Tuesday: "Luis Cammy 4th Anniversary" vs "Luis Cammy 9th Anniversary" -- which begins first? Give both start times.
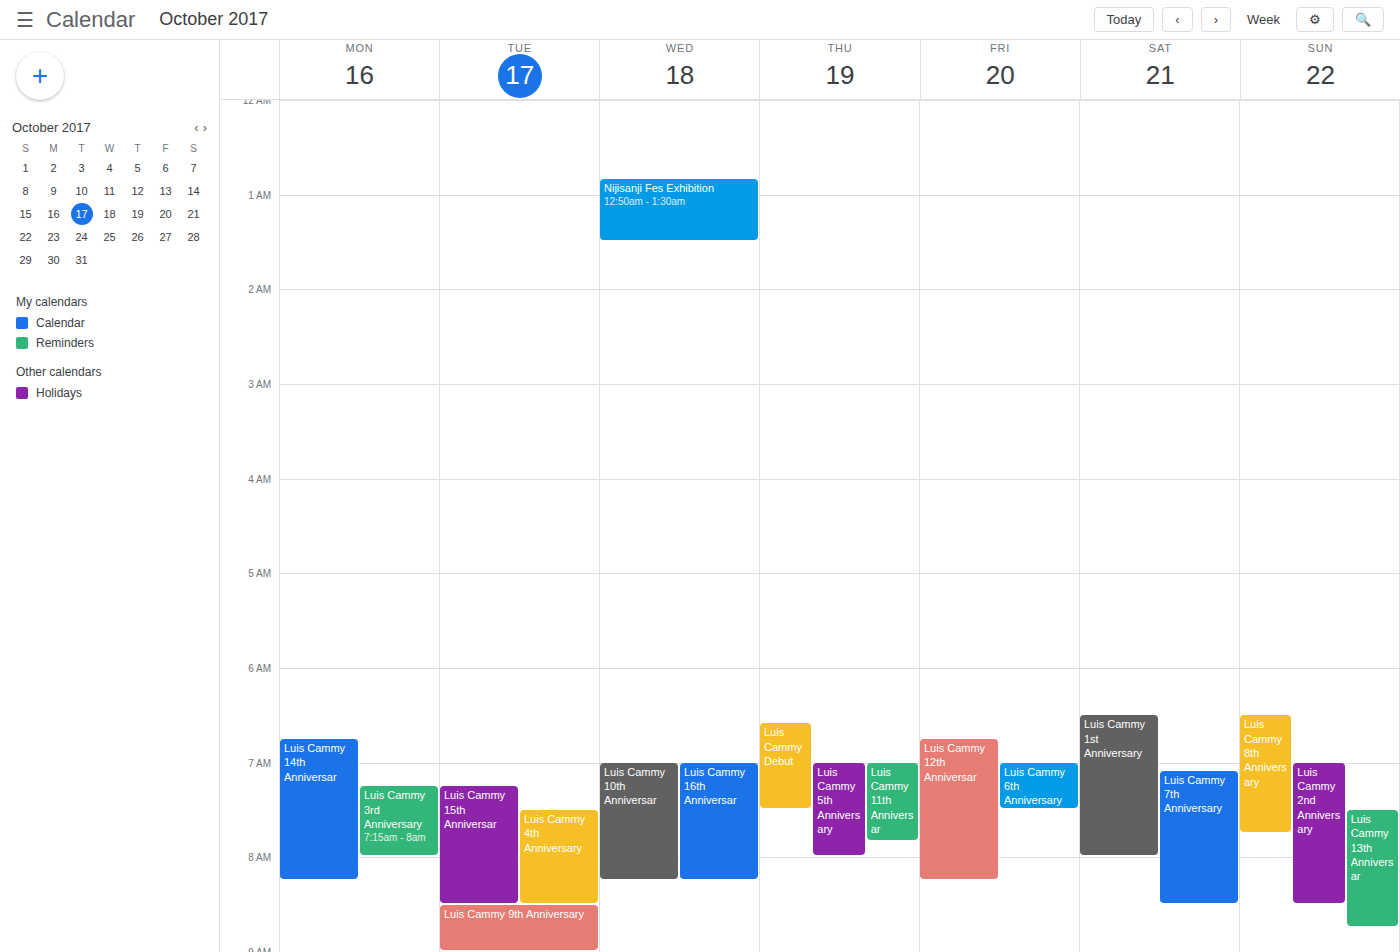
"Luis Cammy 4th Anniversary" 7:30 AM; "Luis Cammy 9th Anniversary" 8:30 AM.